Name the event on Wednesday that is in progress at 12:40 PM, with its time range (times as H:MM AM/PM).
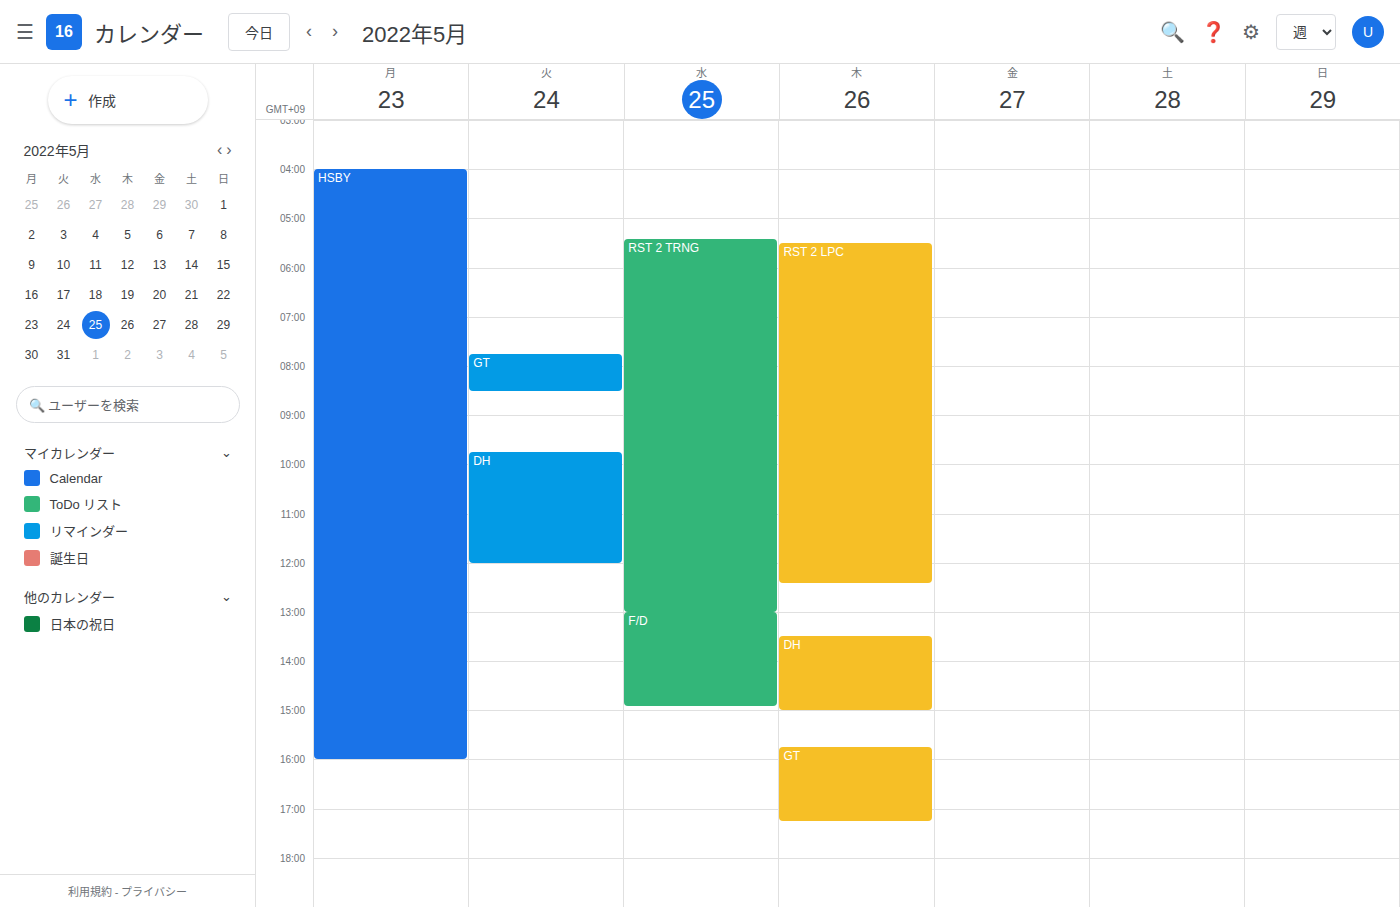
"RST 2 TRNG", 5:25 AM to 1:00 PM